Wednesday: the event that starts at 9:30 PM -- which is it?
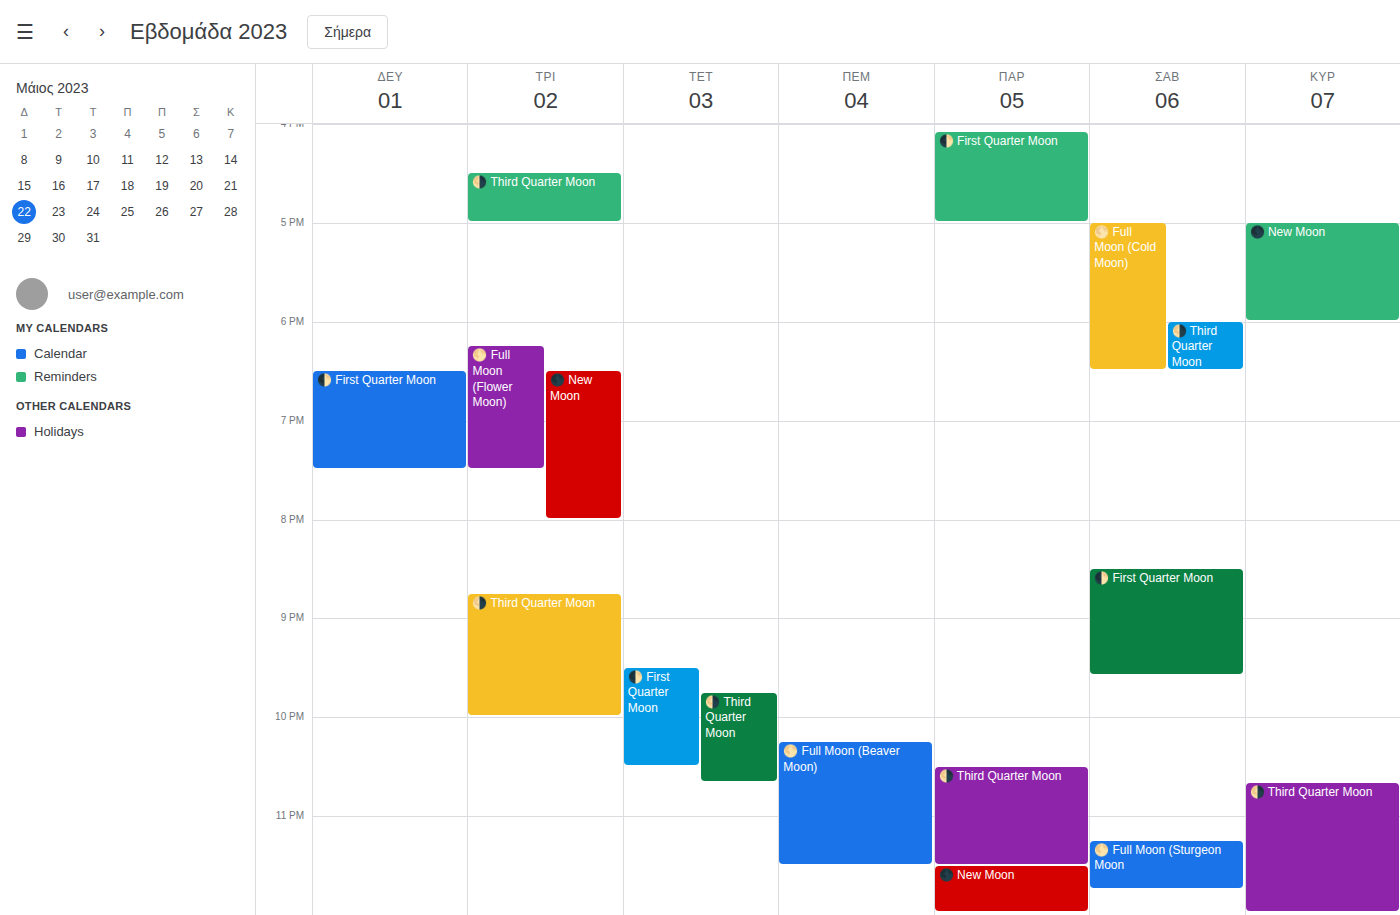
"🌓 First Quarter Moon"